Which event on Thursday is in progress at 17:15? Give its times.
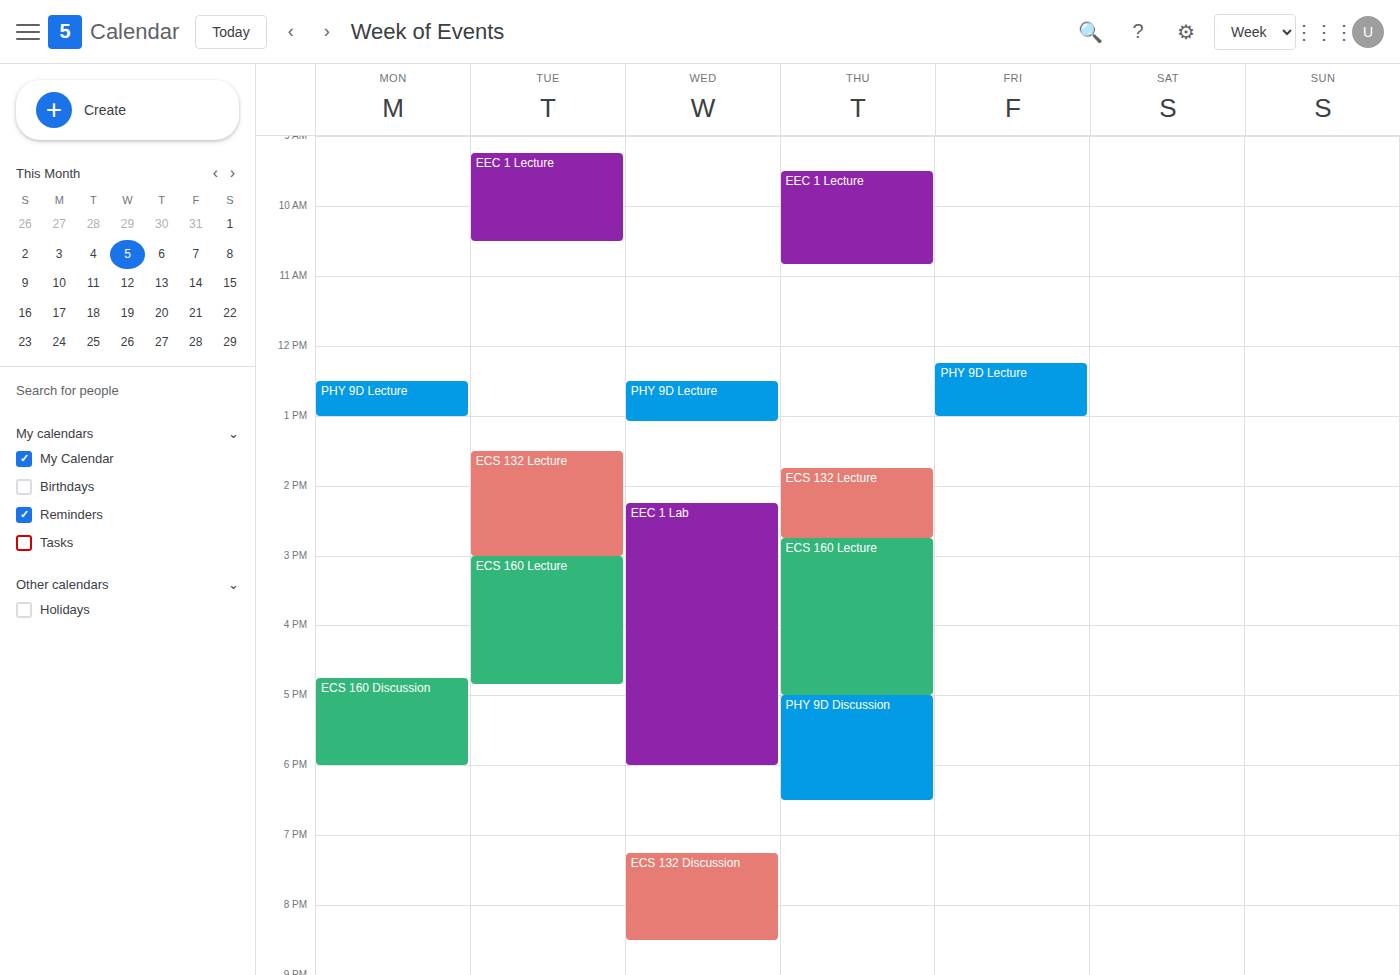
"PHY 9D Discussion", 17:00 to 18:30